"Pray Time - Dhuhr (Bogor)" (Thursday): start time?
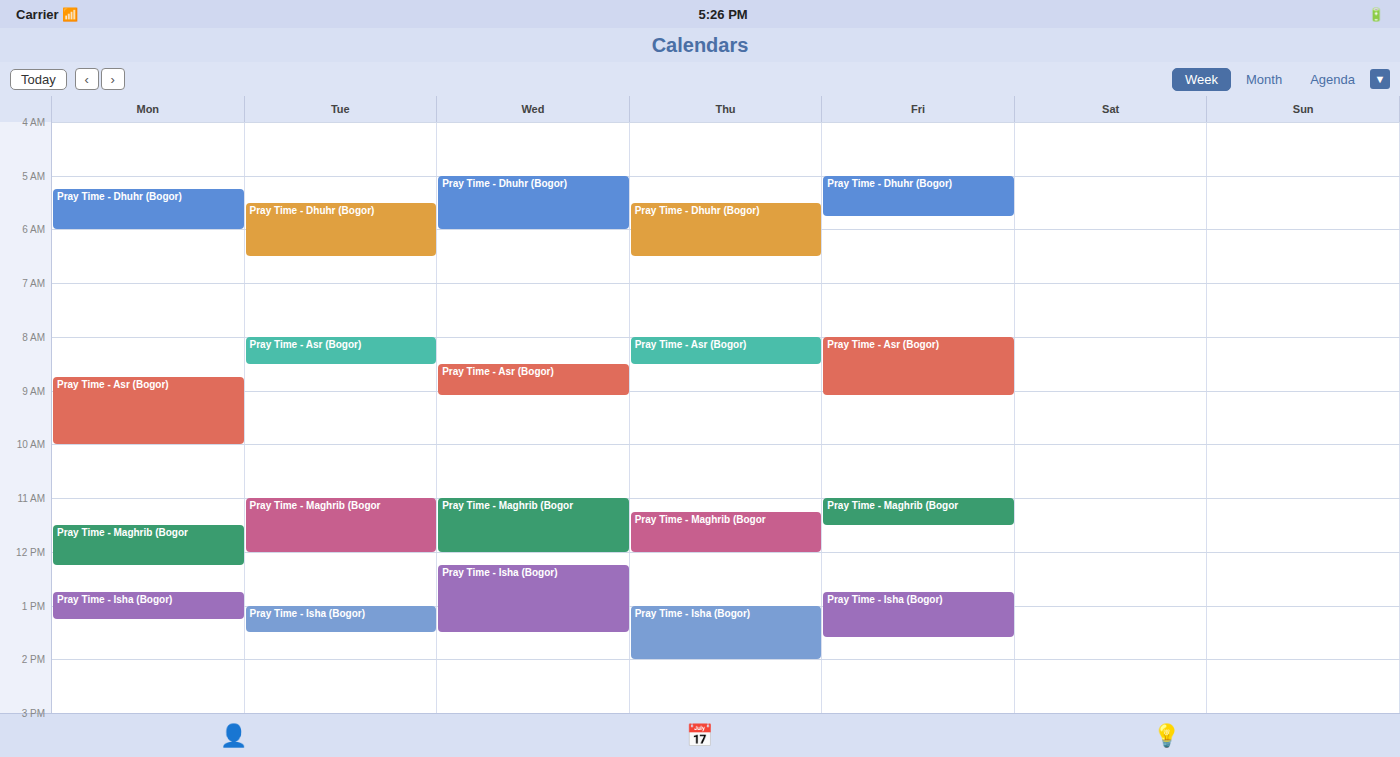
5:30 AM